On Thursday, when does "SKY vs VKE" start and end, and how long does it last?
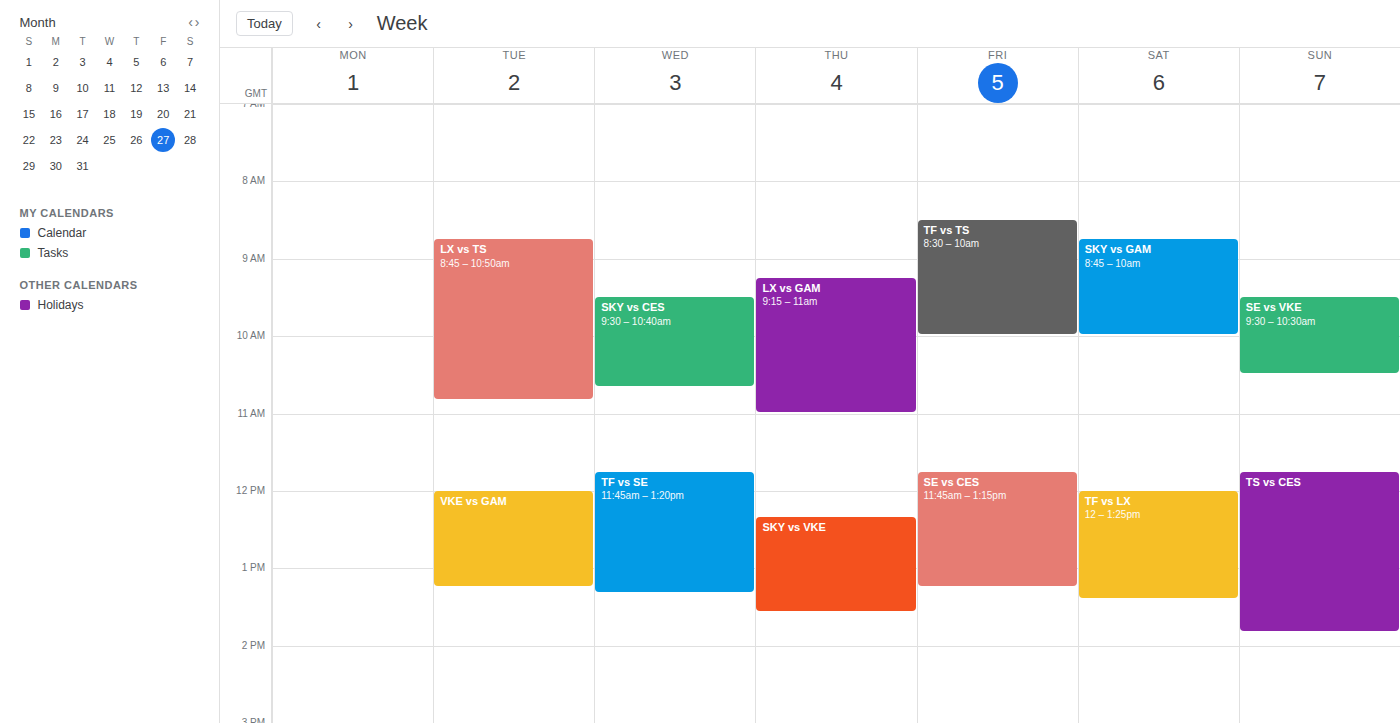
12:20 PM to 1:35 PM, 1 hour 15 minutes